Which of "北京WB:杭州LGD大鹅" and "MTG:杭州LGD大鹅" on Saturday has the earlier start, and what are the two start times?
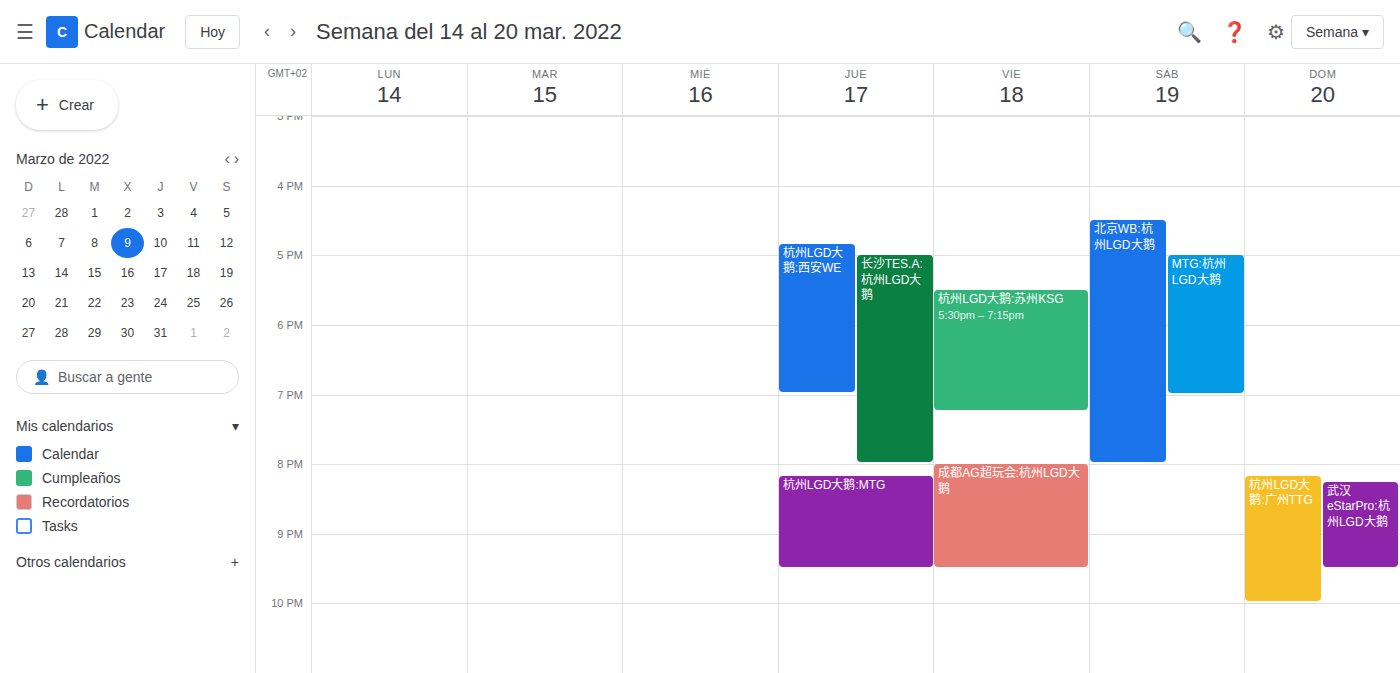
"北京WB:杭州LGD大鹅" 4:30 PM; "MTG:杭州LGD大鹅" 5:00 PM.